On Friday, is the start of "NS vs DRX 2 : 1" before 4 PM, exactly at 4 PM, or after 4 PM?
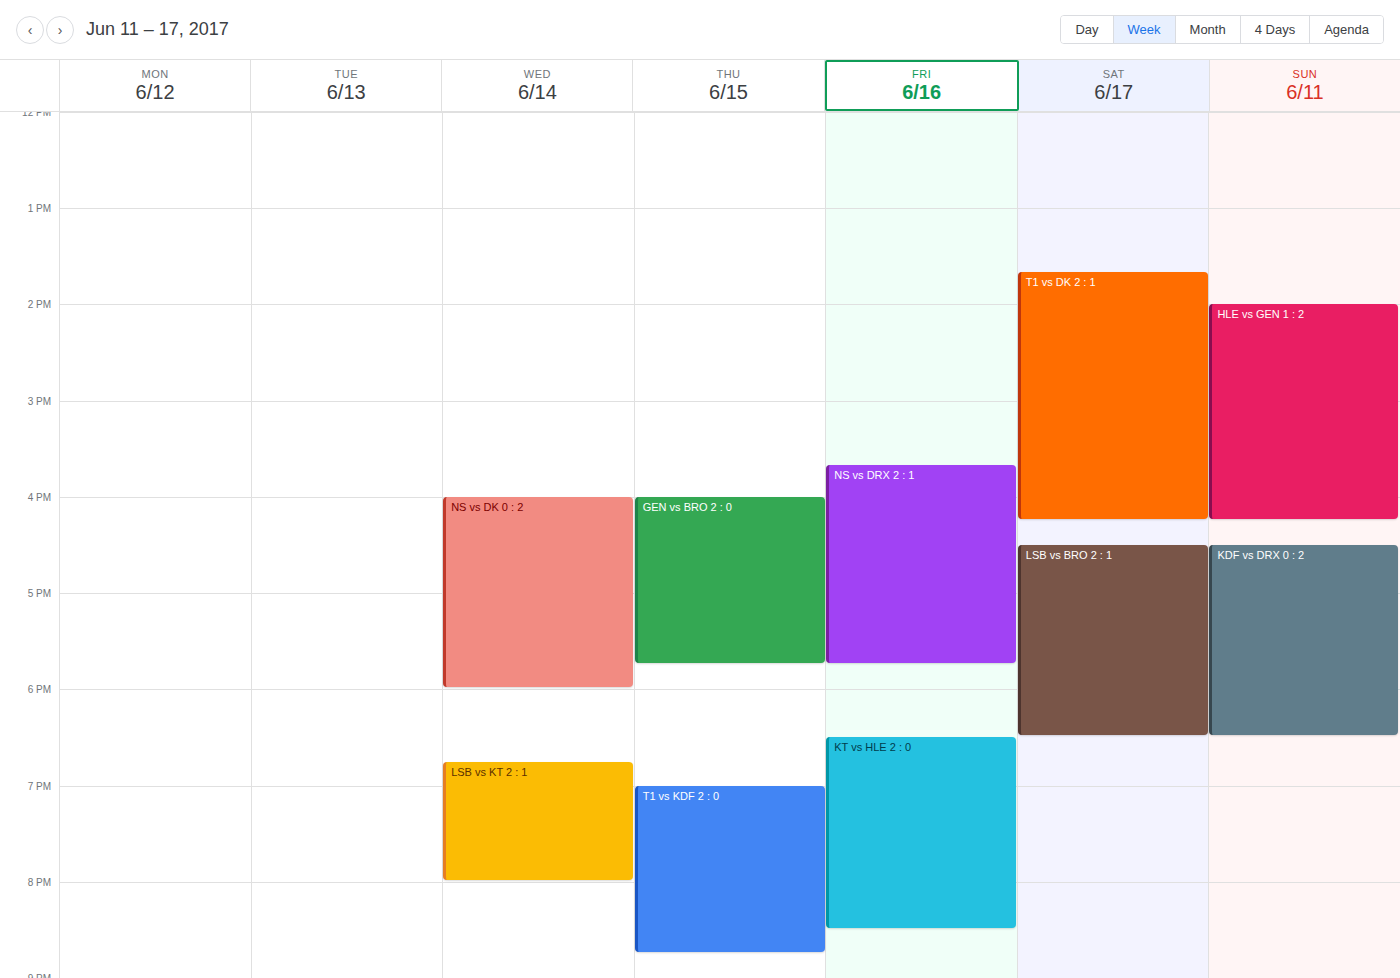
3:40 PM -- before 4 PM, 20 minutes above the 4 PM line.